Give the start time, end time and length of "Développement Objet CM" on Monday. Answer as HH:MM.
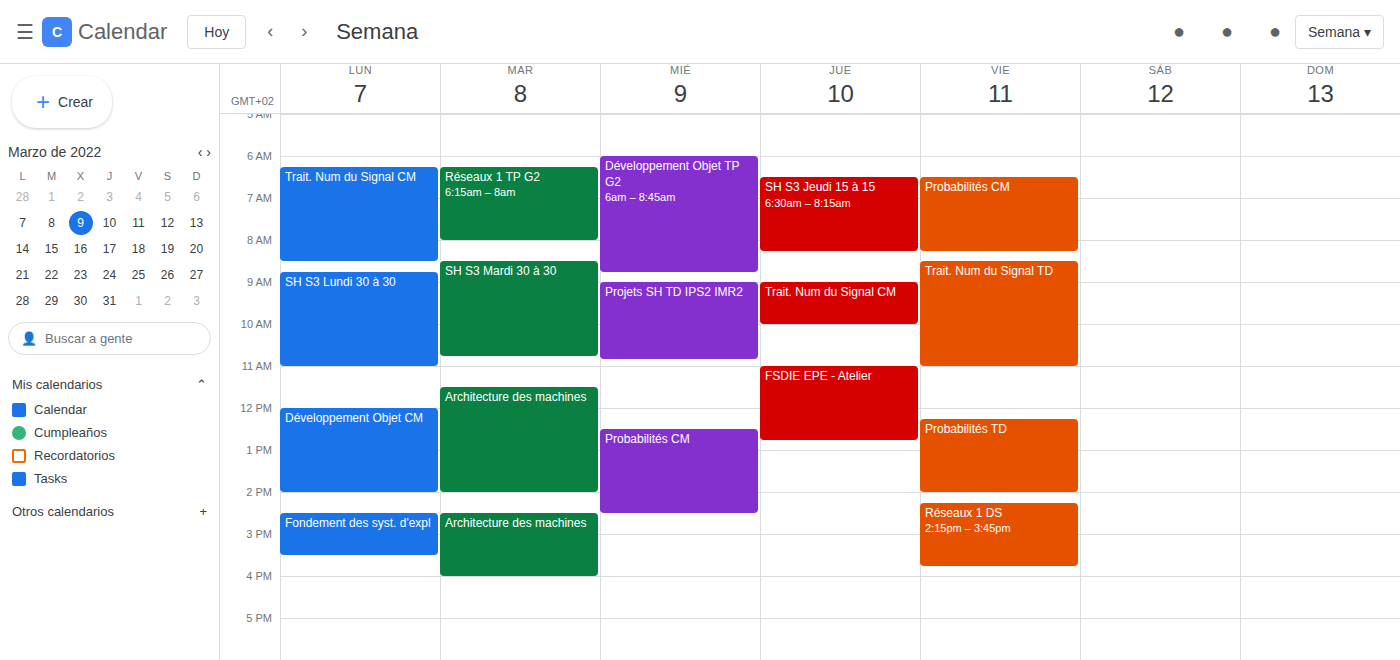
12:00 to 14:00, 2 hours